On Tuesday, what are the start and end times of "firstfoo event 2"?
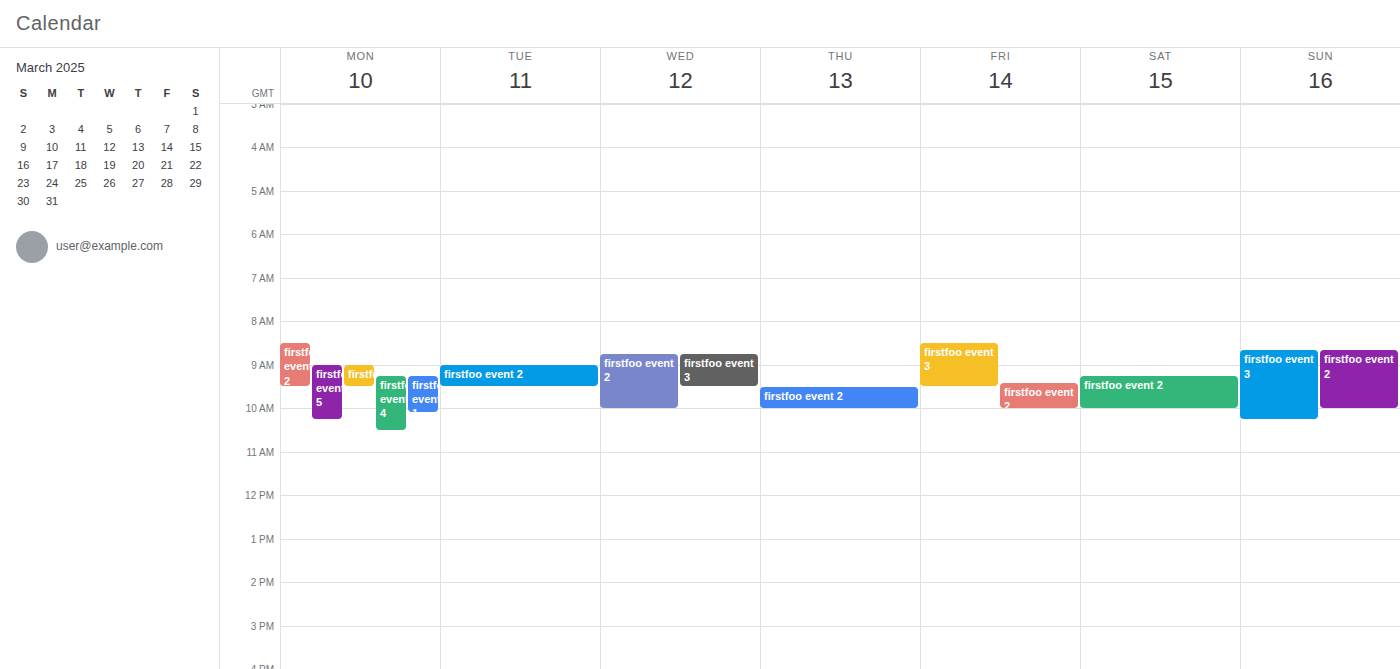
9:00 AM to 9:30 AM